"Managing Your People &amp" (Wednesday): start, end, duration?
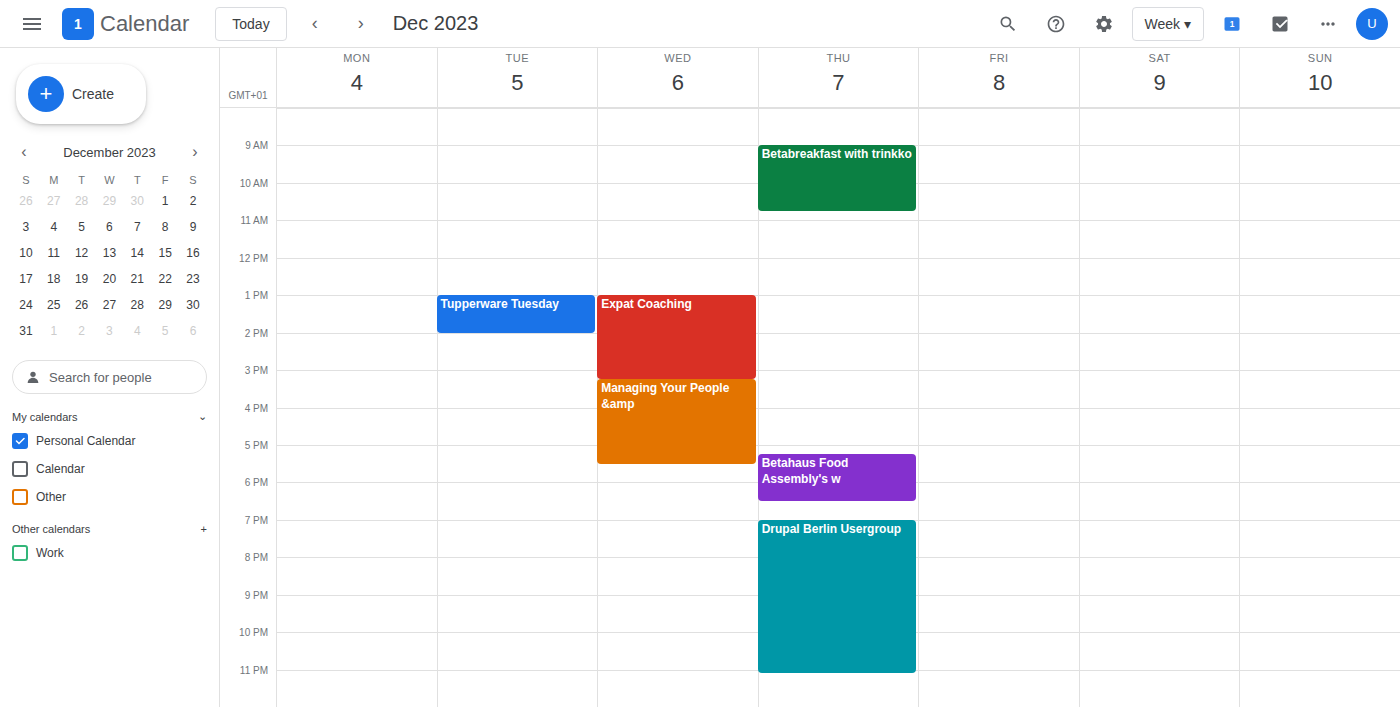
3:15 PM to 5:30 PM, 2 hours 15 minutes